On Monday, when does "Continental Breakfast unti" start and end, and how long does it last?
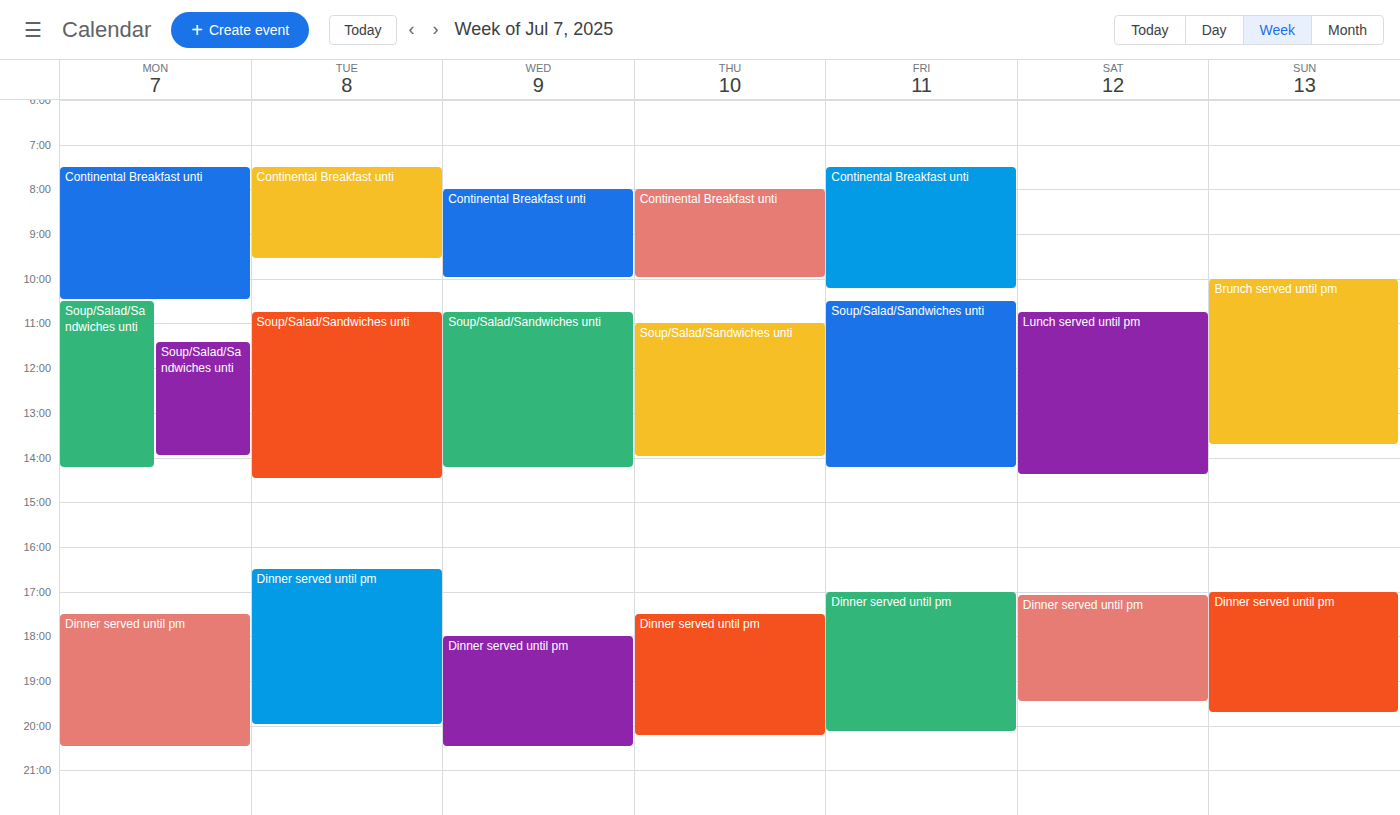
7:30 AM to 10:30 AM, 3 hours